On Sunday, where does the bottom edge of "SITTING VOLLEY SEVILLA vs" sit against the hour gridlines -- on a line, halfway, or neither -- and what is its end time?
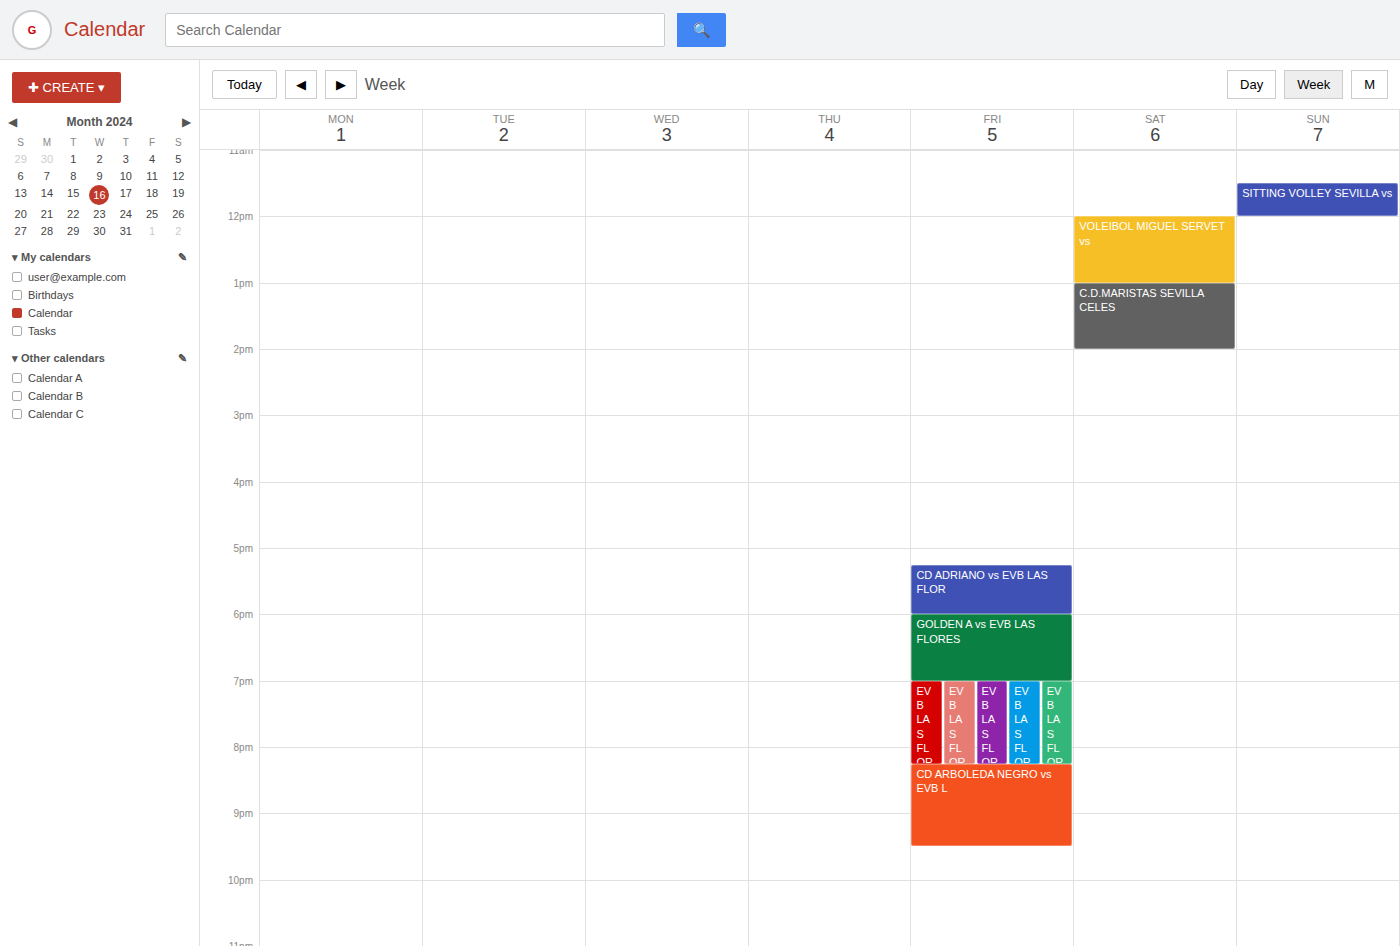
12:00 PM -- exactly on the 12 PM line.